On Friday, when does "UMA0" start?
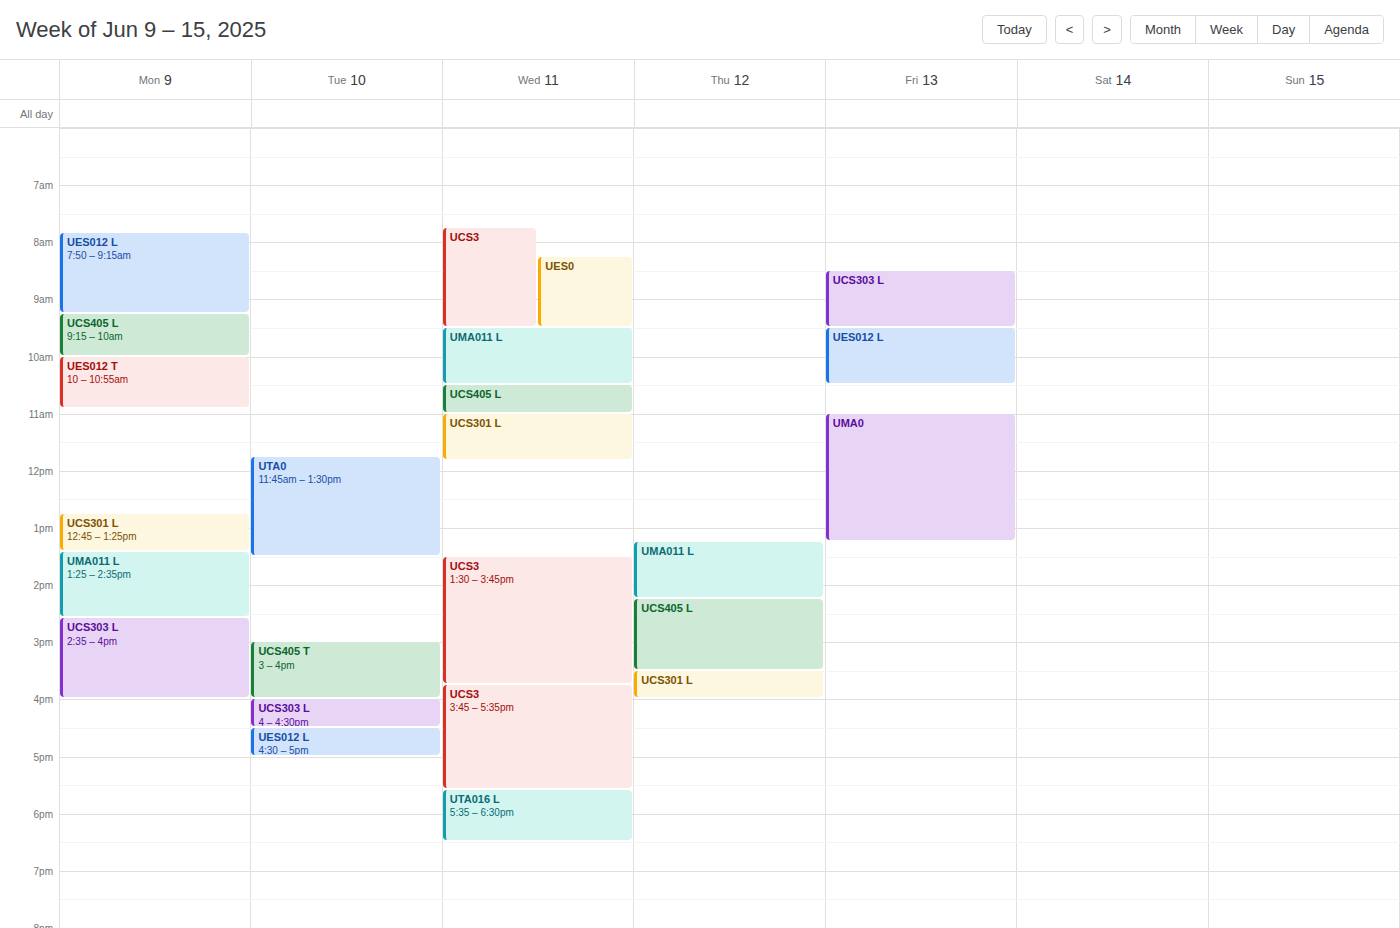
11:00 AM